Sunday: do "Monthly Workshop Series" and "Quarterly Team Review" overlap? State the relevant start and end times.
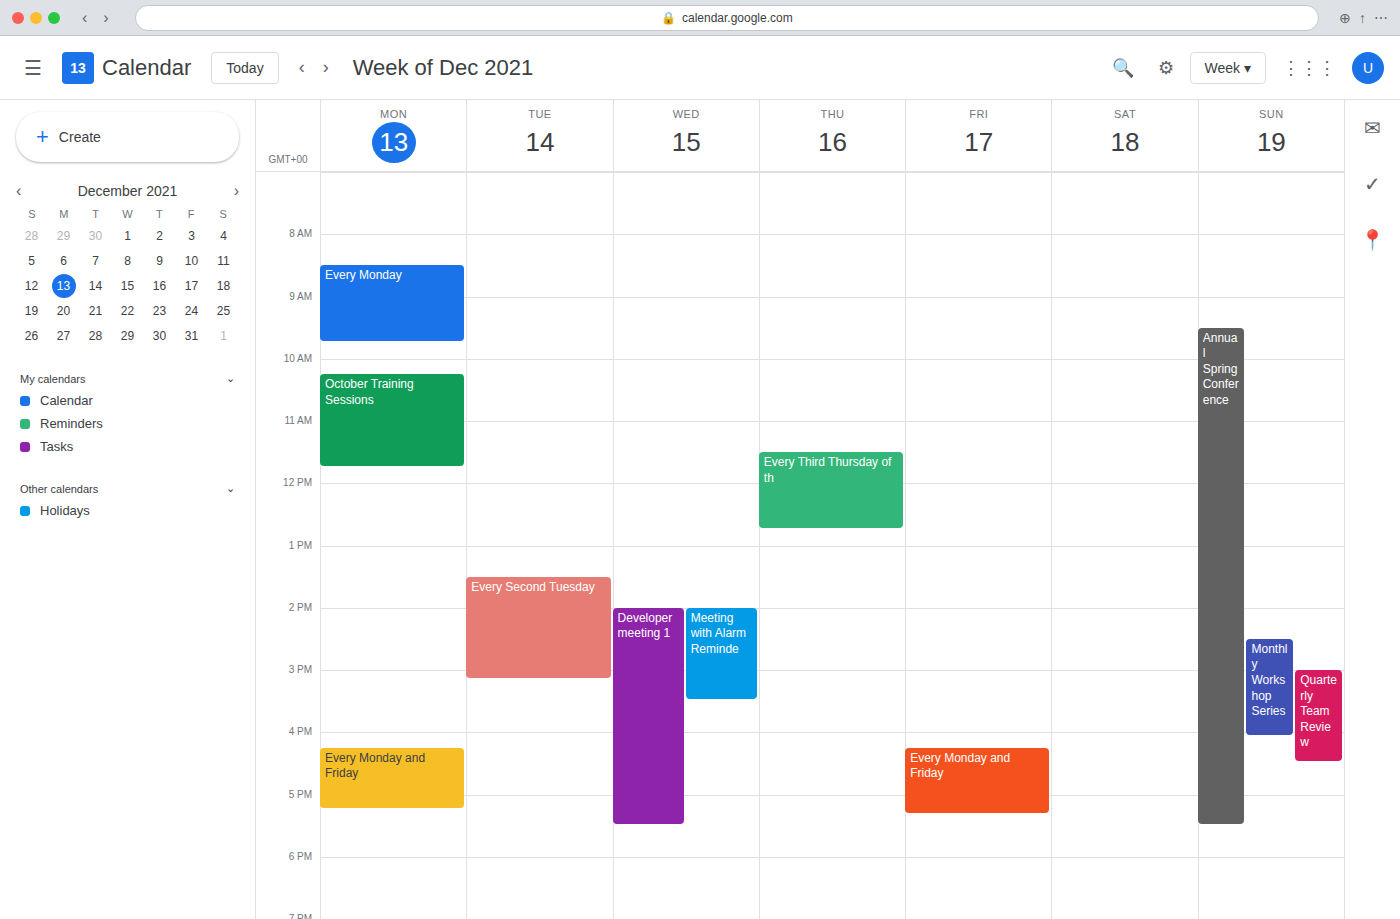
"Quarterly Team Review" starts at 15:00, before "Monthly Workshop Series" ends at 16:05 -- they overlap.